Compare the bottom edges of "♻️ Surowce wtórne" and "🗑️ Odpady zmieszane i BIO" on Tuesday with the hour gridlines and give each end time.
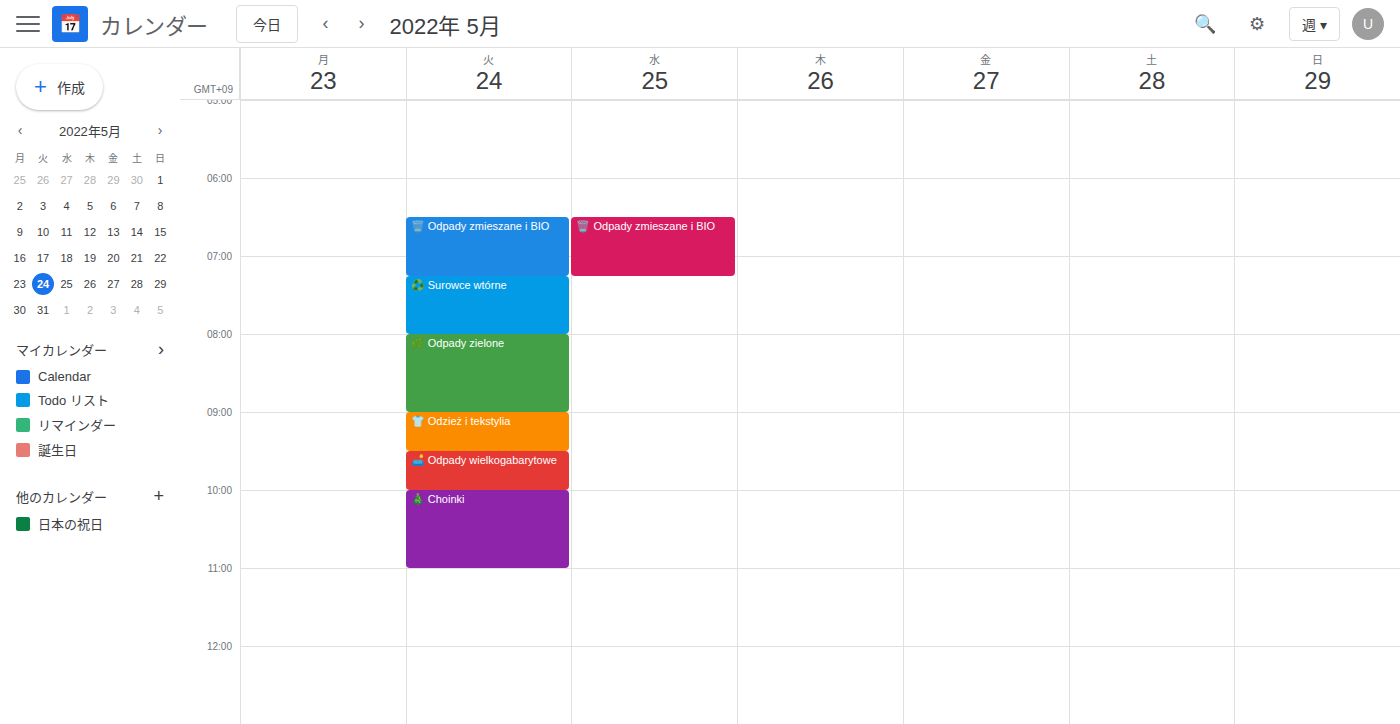
"♻️ Surowce wtórne": 8:00 AM, exactly on the 8 AM line. "🗑️ Odpady zmieszane i BIO": 7:15 AM, neither: a quarter of the way from the 7 AM line to the 8 AM line.